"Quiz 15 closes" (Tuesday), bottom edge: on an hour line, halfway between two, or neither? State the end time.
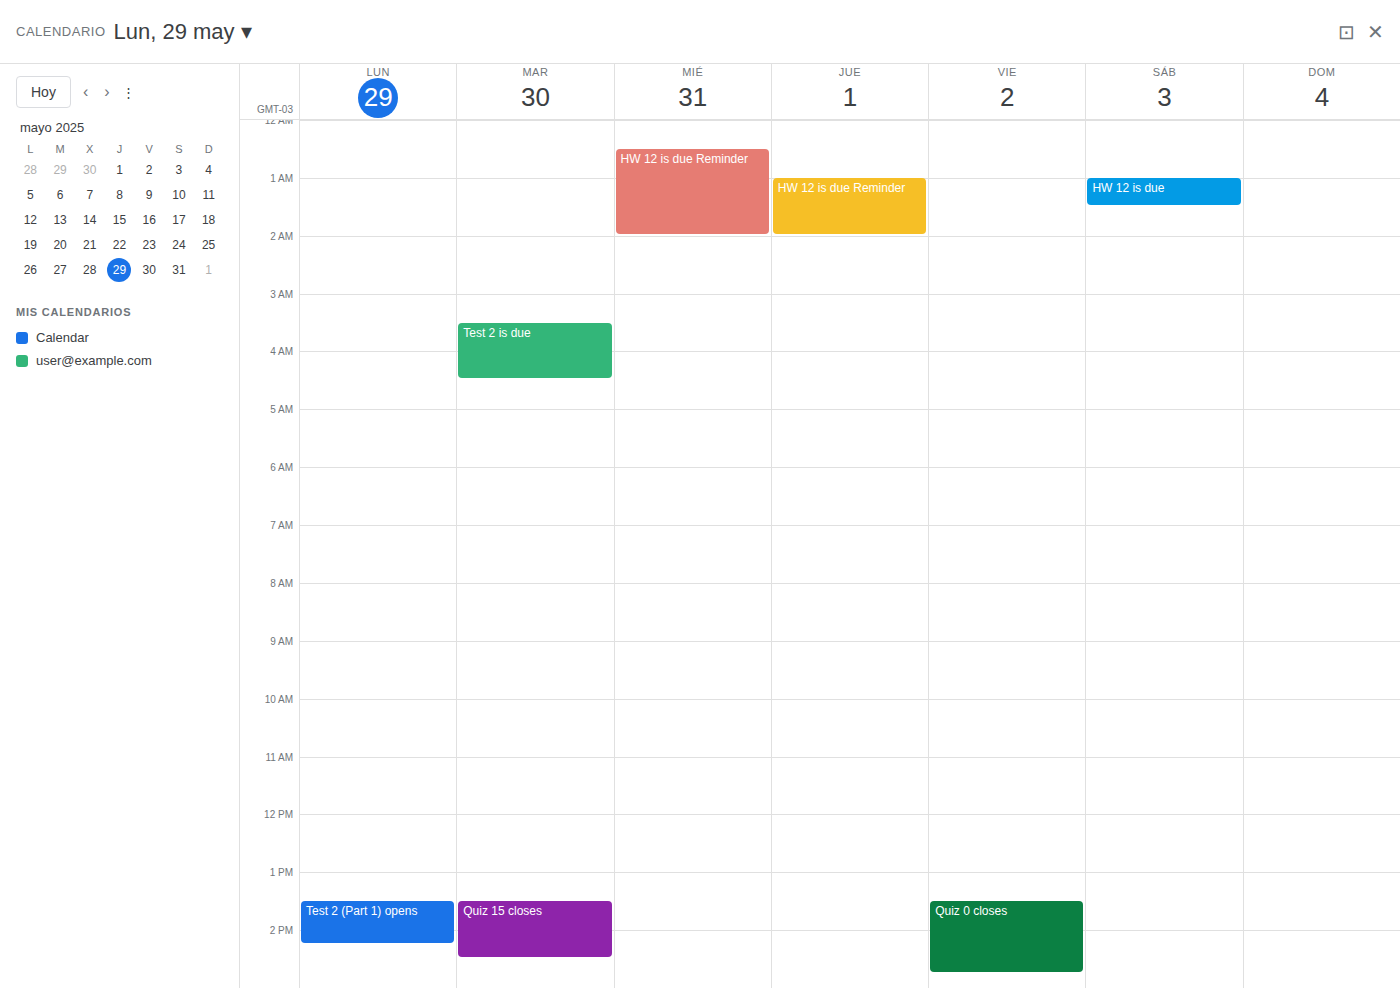
2:30 PM -- halfway between the 2 PM and 3 PM lines.